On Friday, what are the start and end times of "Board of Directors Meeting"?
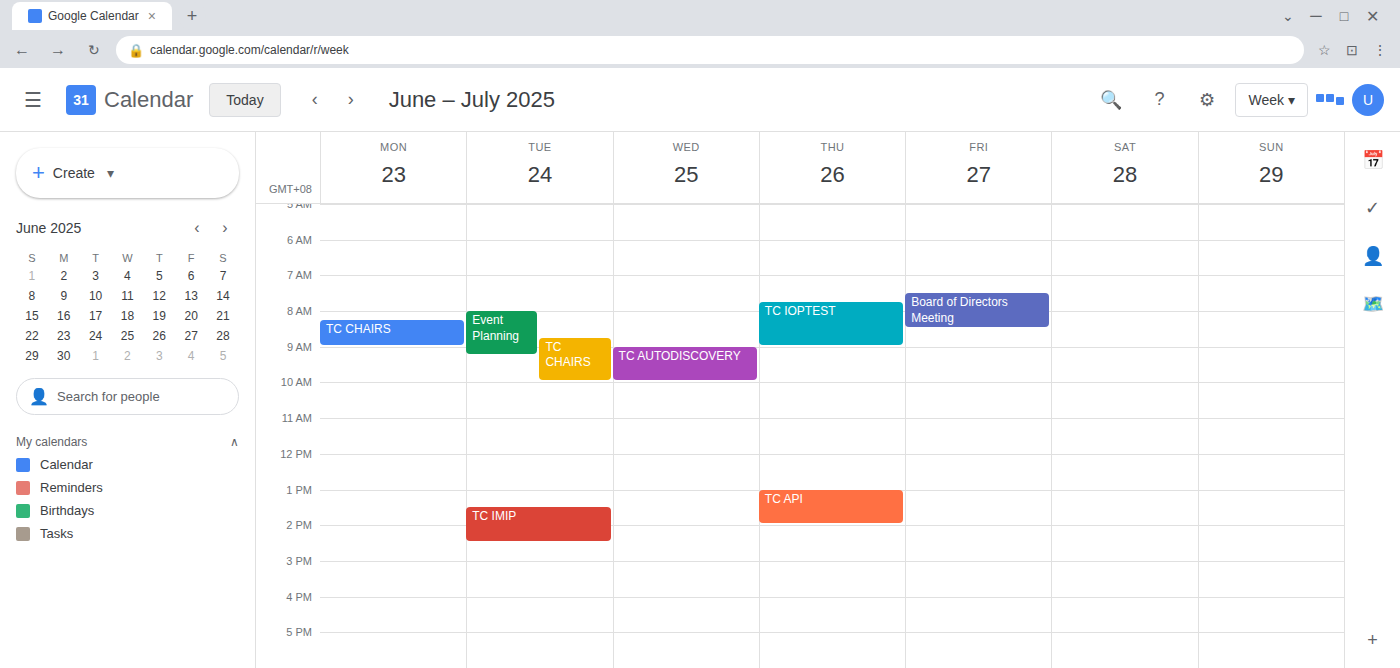
7:30 AM to 8:30 AM